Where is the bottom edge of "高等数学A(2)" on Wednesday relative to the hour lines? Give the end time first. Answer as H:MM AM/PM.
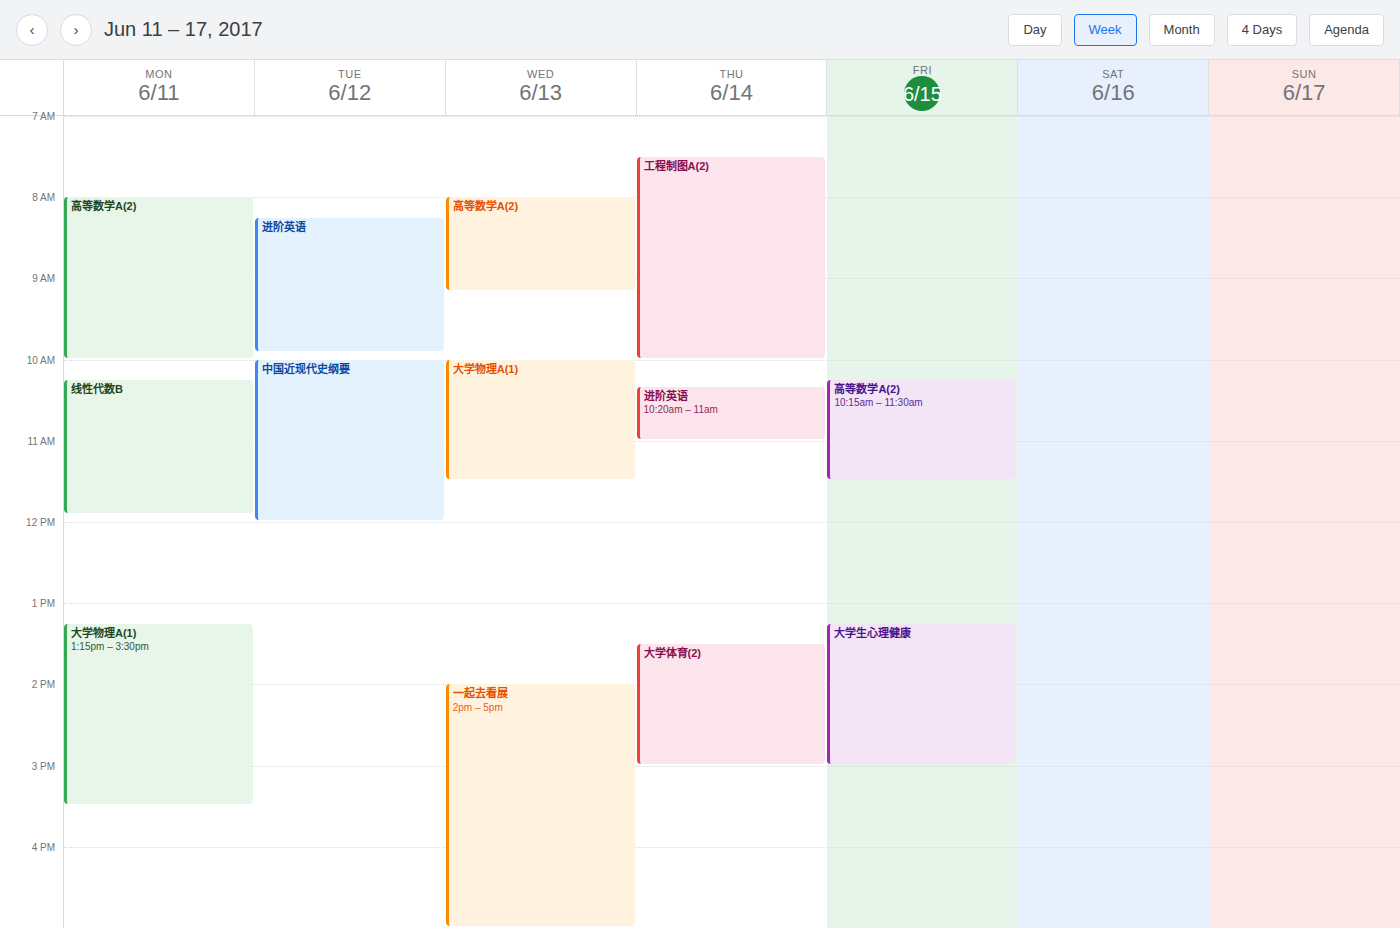
9:10 AM -- neither: 10 minutes below the 9 AM line and 50 minutes above the 10 AM line.